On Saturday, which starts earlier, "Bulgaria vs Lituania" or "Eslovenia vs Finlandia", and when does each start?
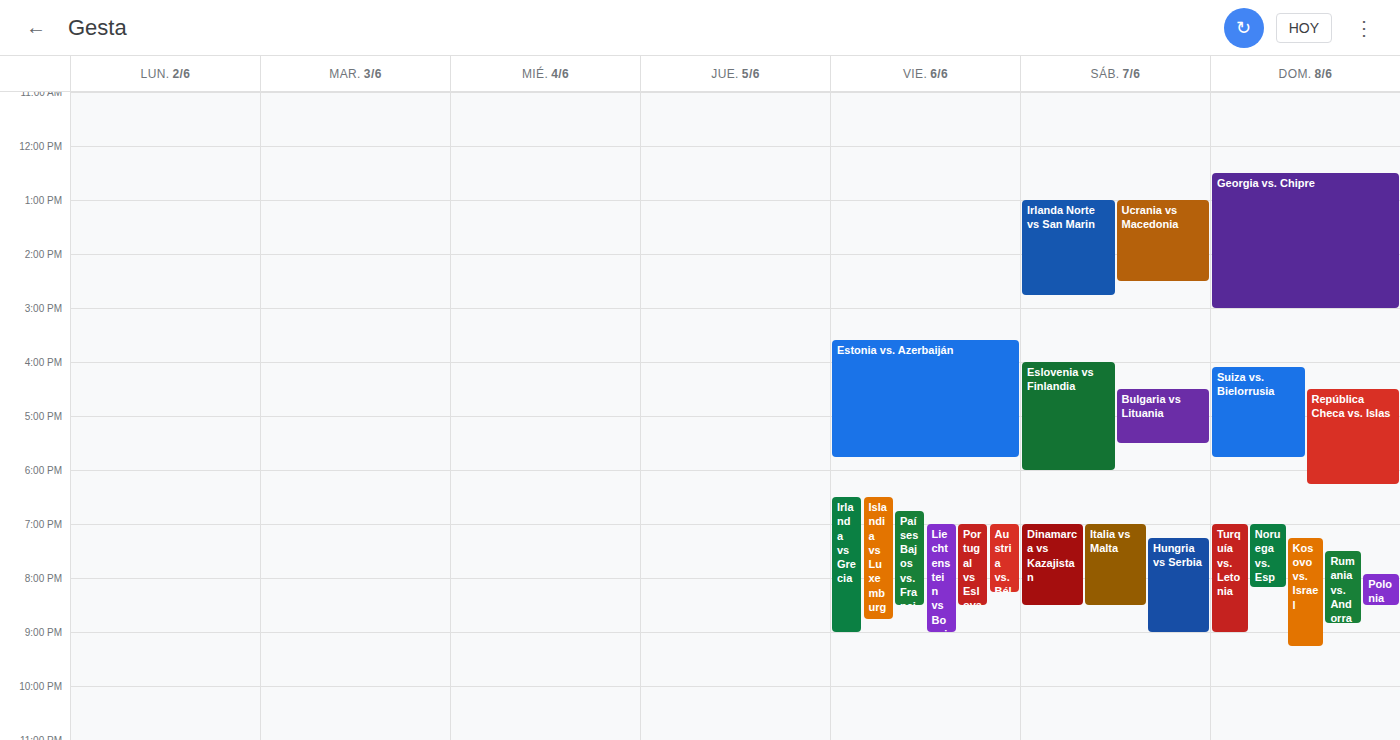
"Eslovenia vs Finlandia" 4:00 PM; "Bulgaria vs Lituania" 4:30 PM.